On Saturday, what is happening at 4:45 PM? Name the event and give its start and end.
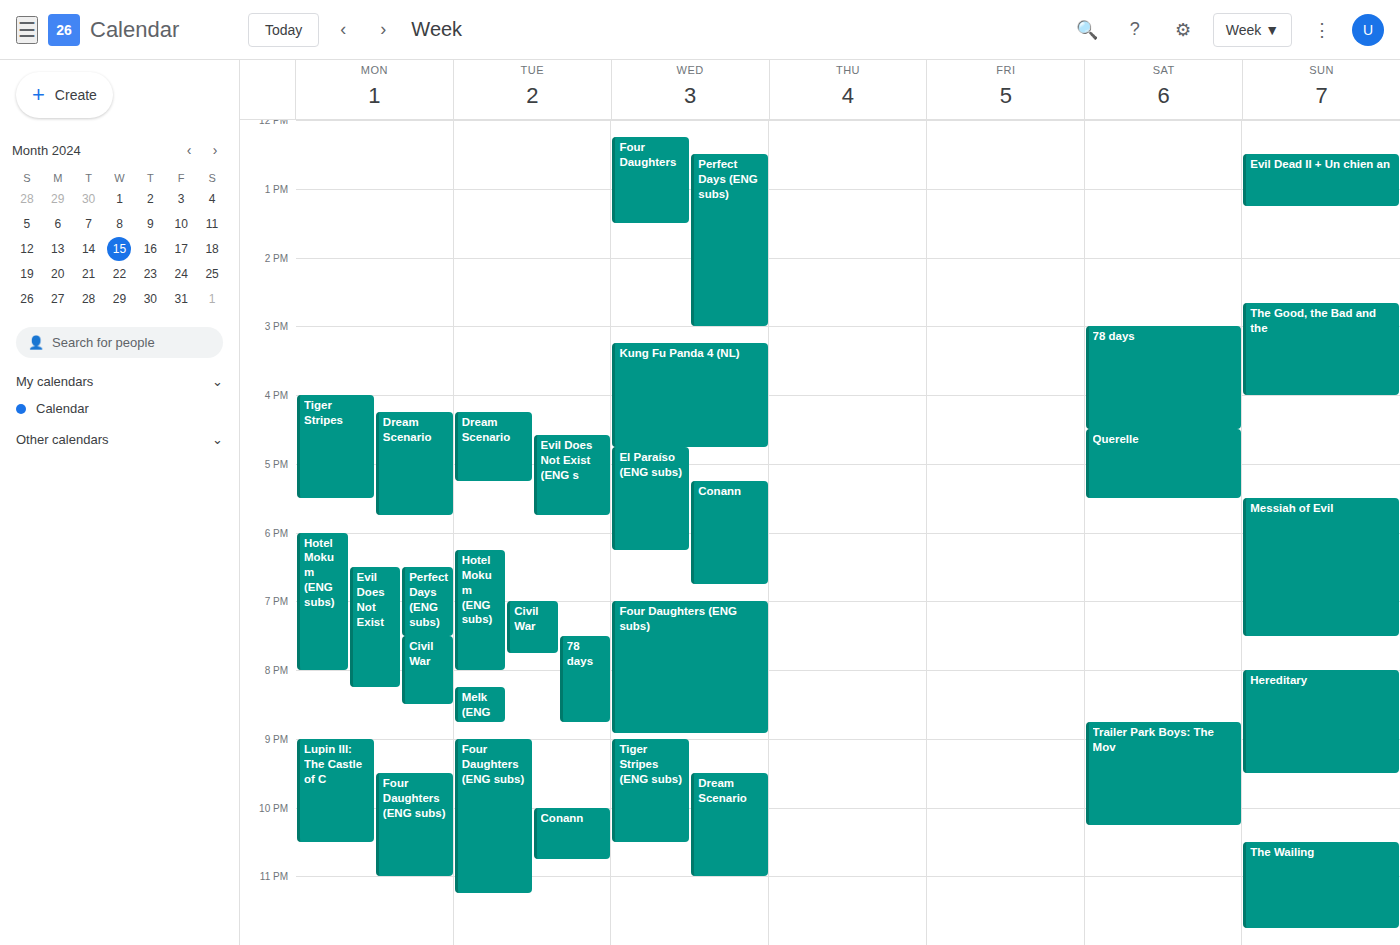
"Querelle", 4:30 PM to 5:30 PM